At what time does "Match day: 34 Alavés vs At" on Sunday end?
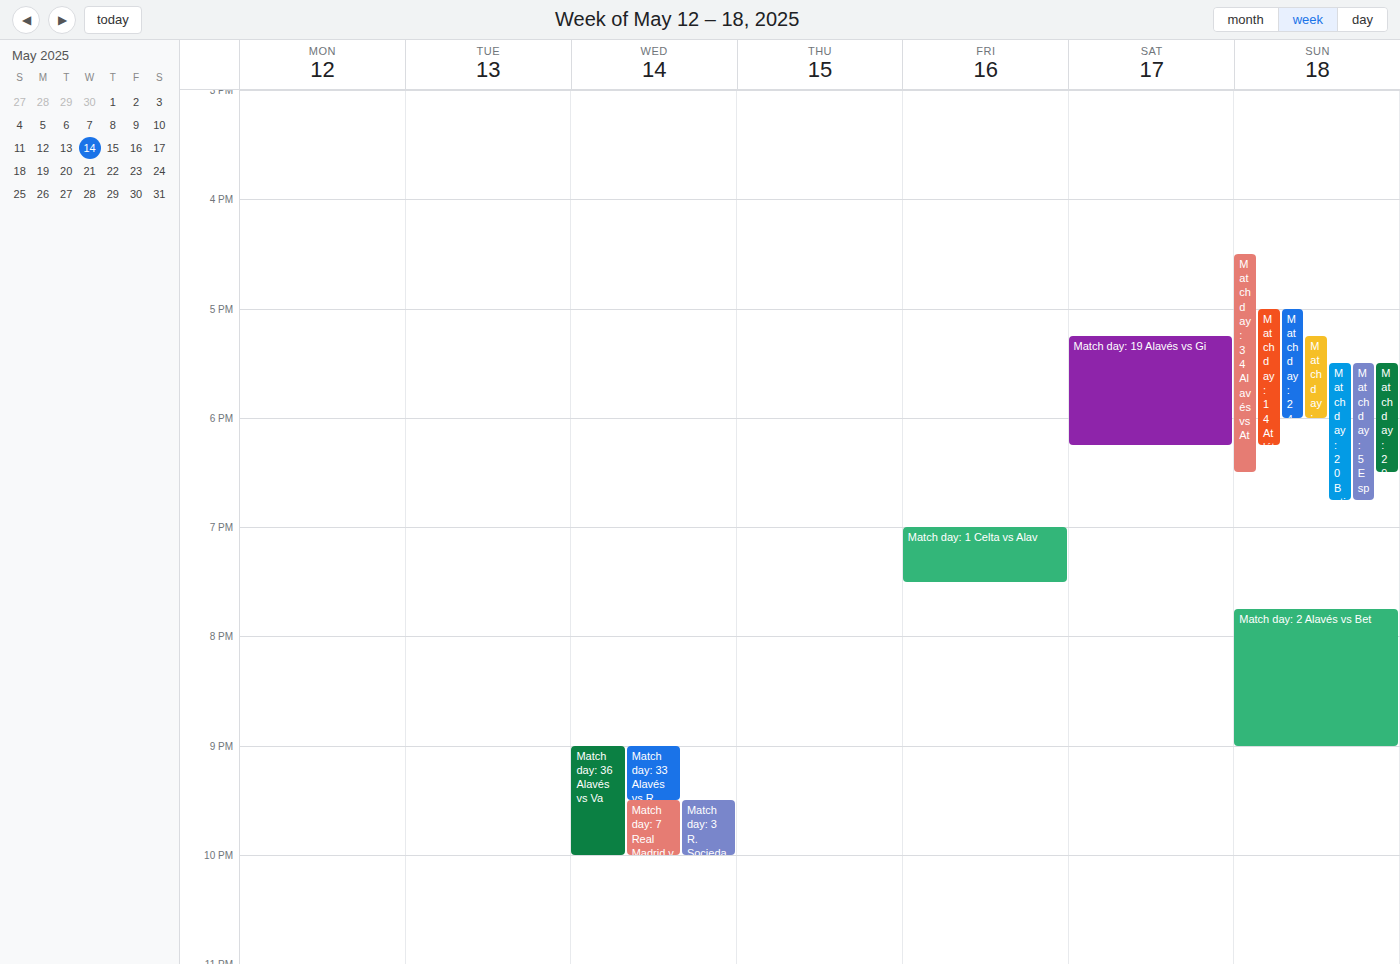
6:30 PM